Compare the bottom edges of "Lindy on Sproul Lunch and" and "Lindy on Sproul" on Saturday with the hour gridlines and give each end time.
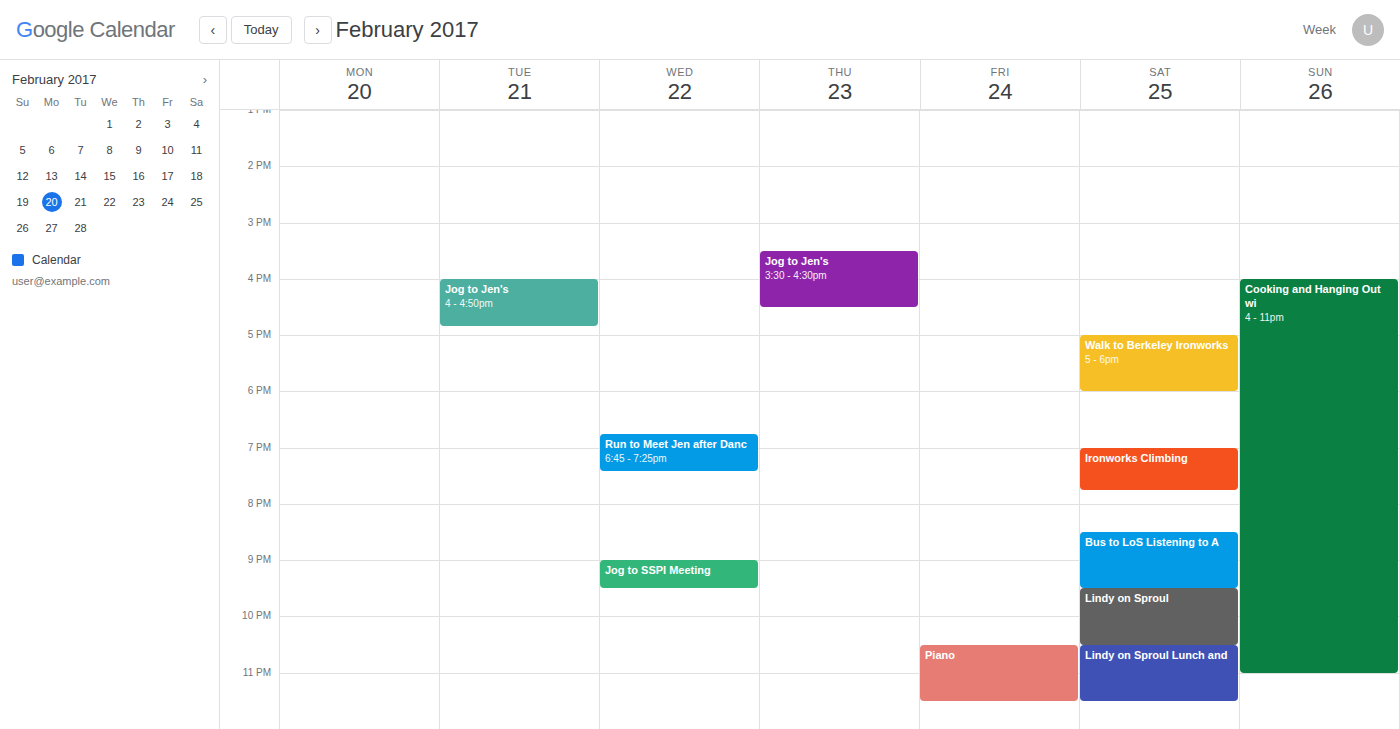
"Lindy on Sproul Lunch and": 11:30 PM, halfway between the 11 PM and 12 AM lines. "Lindy on Sproul": 10:30 PM, halfway between the 10 PM and 11 PM lines.